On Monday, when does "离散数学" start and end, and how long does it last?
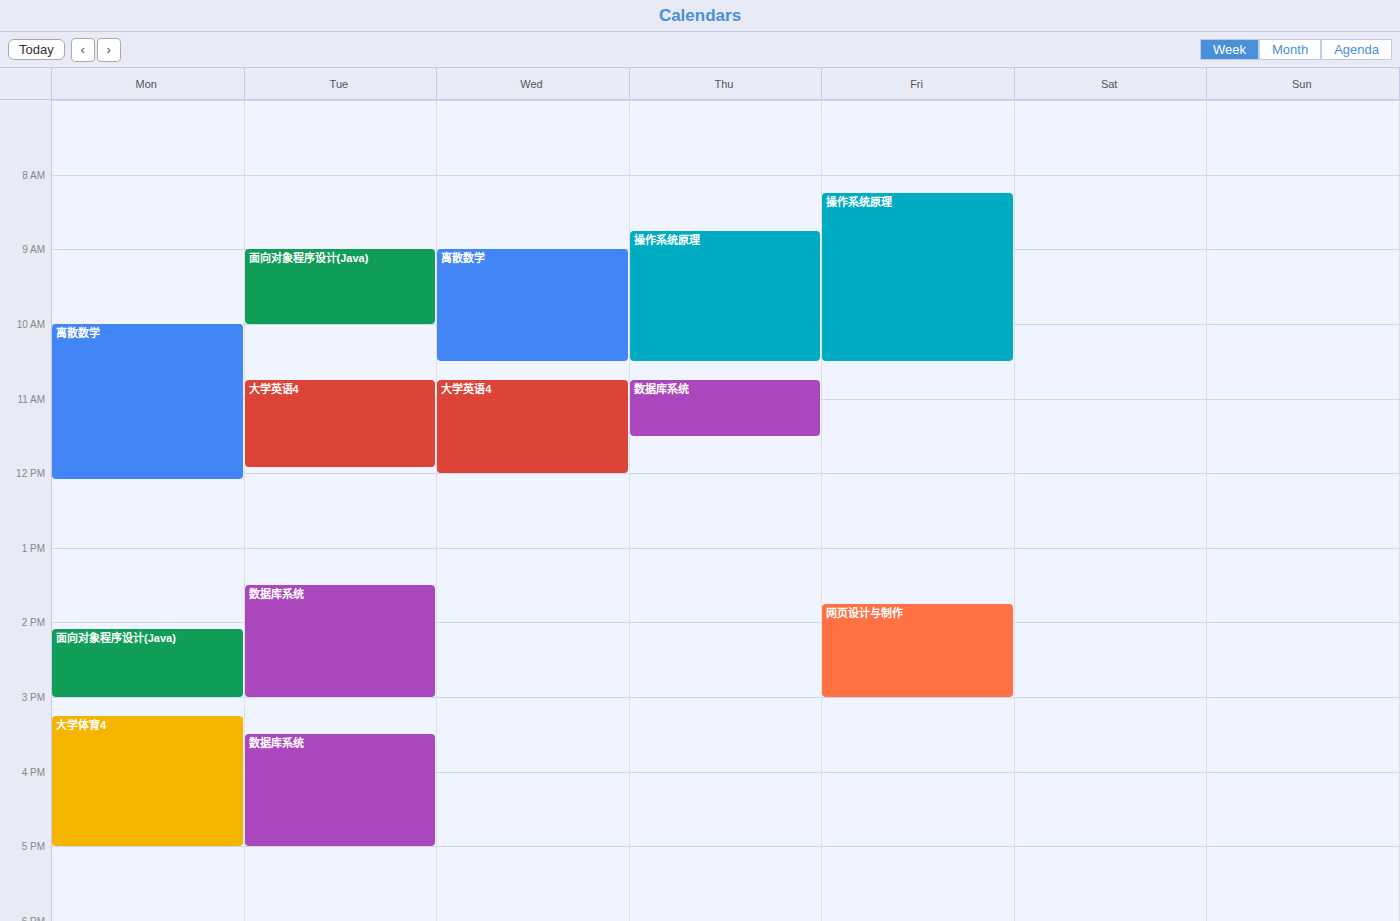
10:00 AM to 12:05 PM, 2 hours 5 minutes